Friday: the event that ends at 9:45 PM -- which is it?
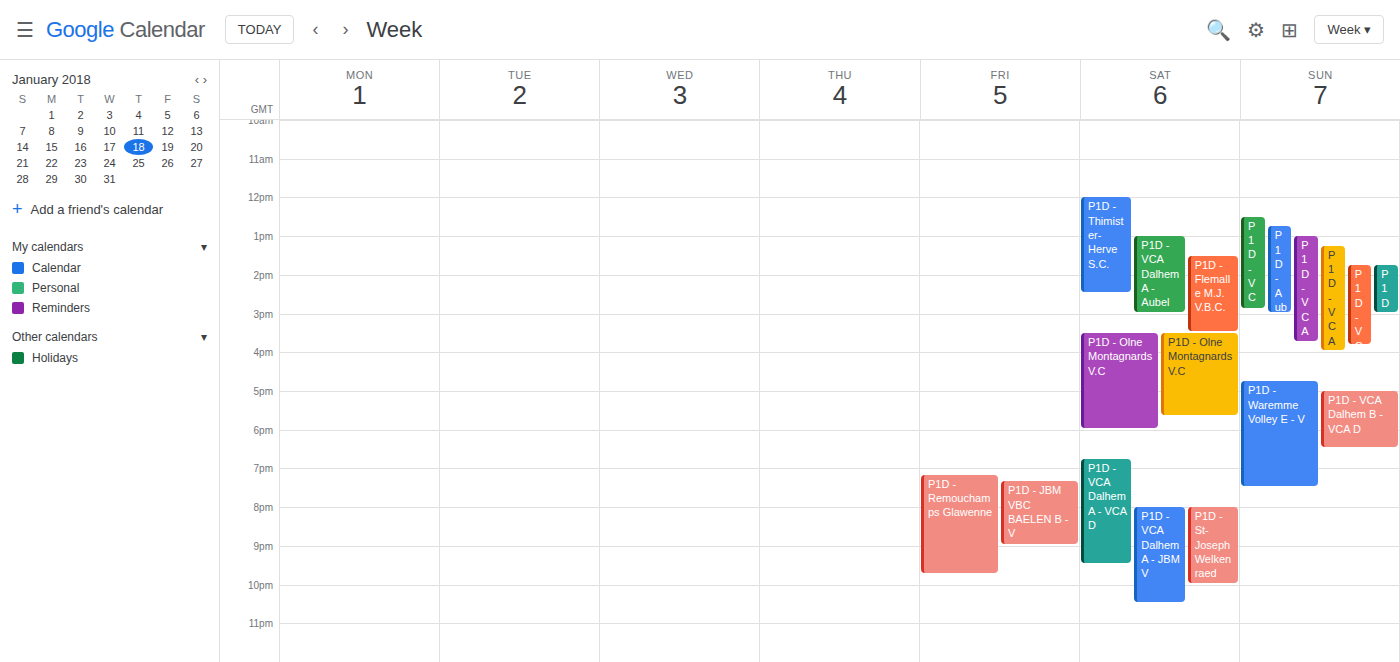
"P1D - Remouchamps Glawenne"